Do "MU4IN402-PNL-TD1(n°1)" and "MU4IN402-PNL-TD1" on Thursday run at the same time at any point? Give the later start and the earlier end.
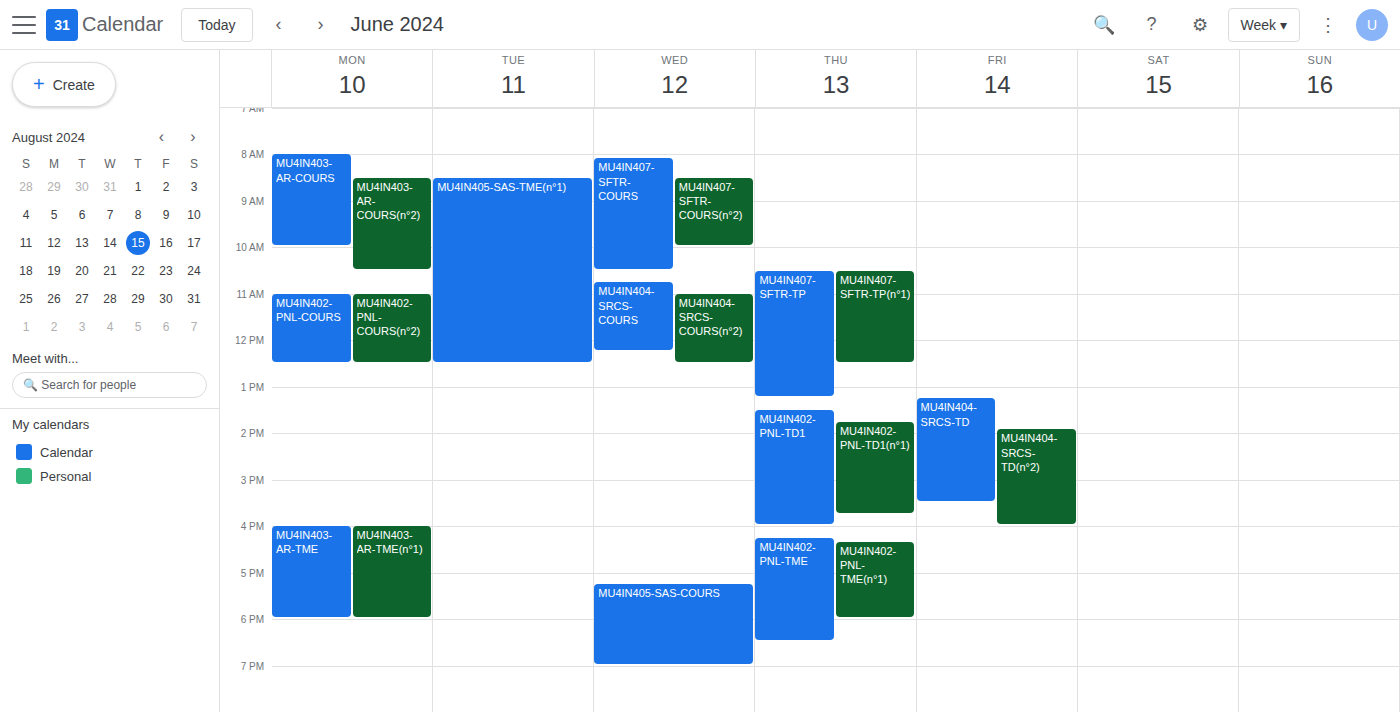
"MU4IN402-PNL-TD1(n°1)" runs 1:45 PM to 3:45 PM, inside "MU4IN402-PNL-TD1" -- they overlap.